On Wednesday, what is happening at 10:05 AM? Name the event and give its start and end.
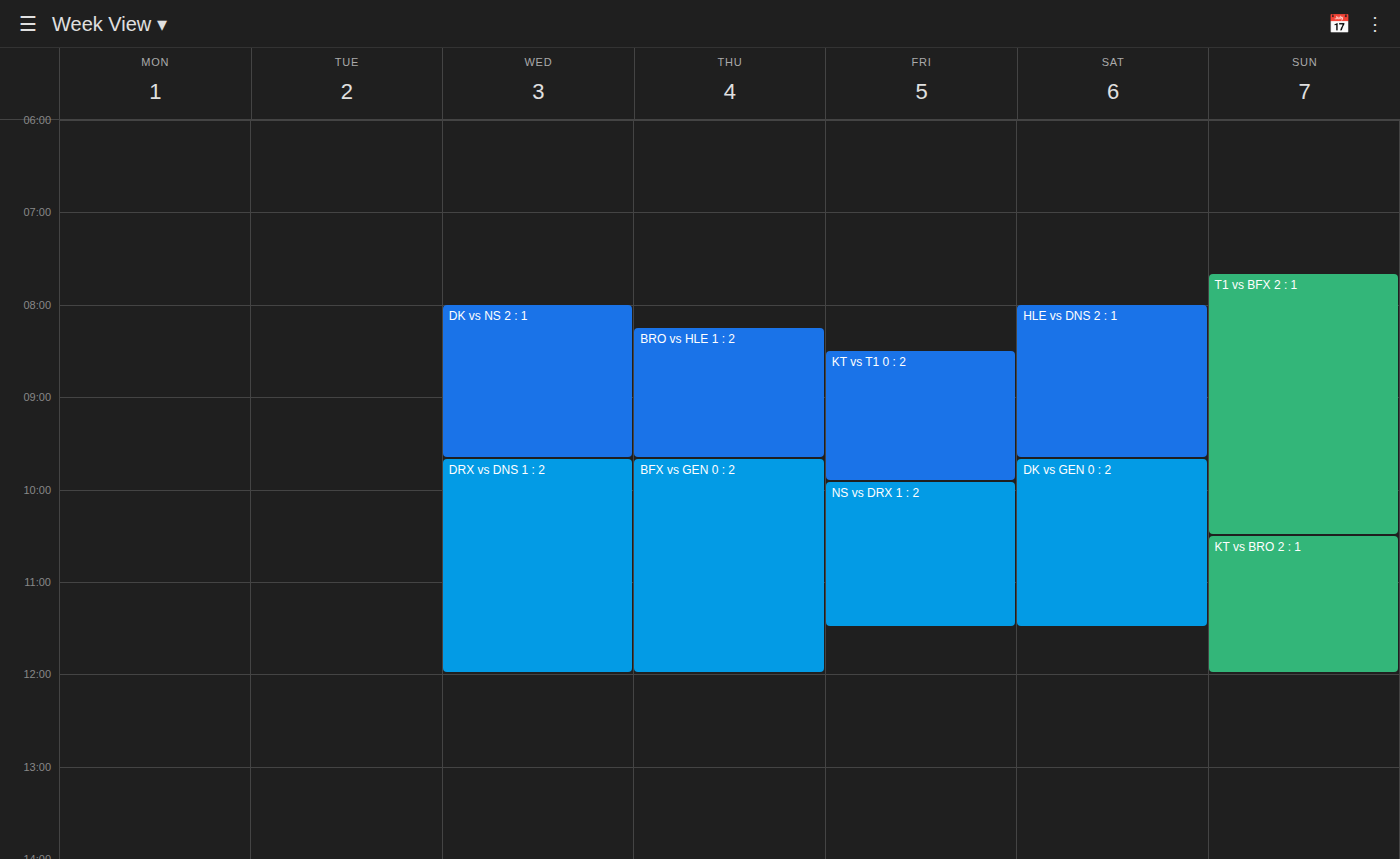
"DRX vs DNS 1 : 2", 9:40 AM to 12:00 PM